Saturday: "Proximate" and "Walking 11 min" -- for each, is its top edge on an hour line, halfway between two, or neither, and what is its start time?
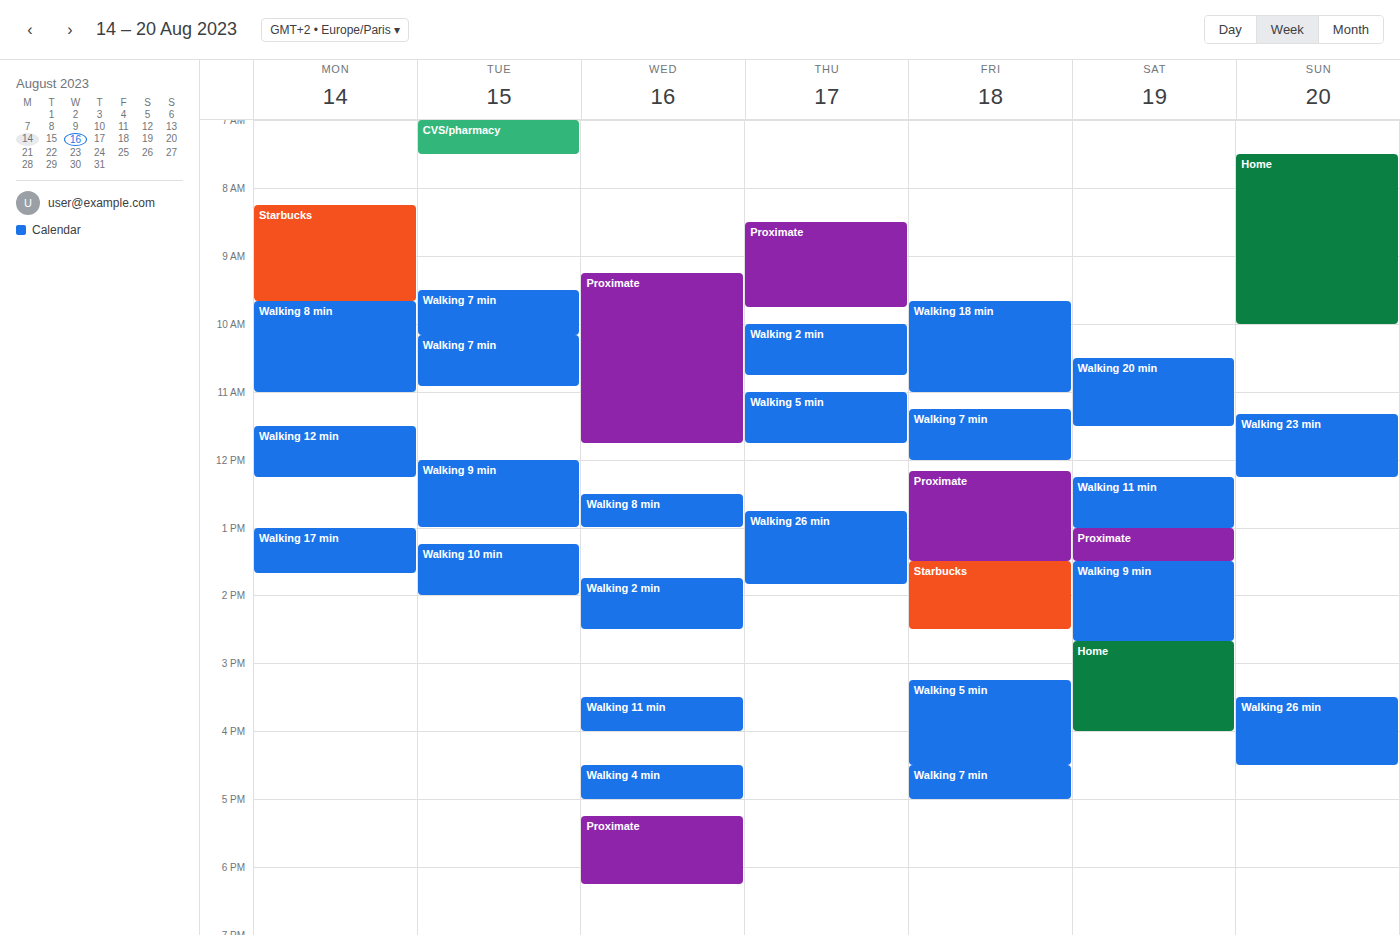
"Proximate": 1:00 PM, exactly on the 1 PM line. "Walking 11 min": 12:15 PM, neither: a quarter of the way from the 12 PM line to the 1 PM line.